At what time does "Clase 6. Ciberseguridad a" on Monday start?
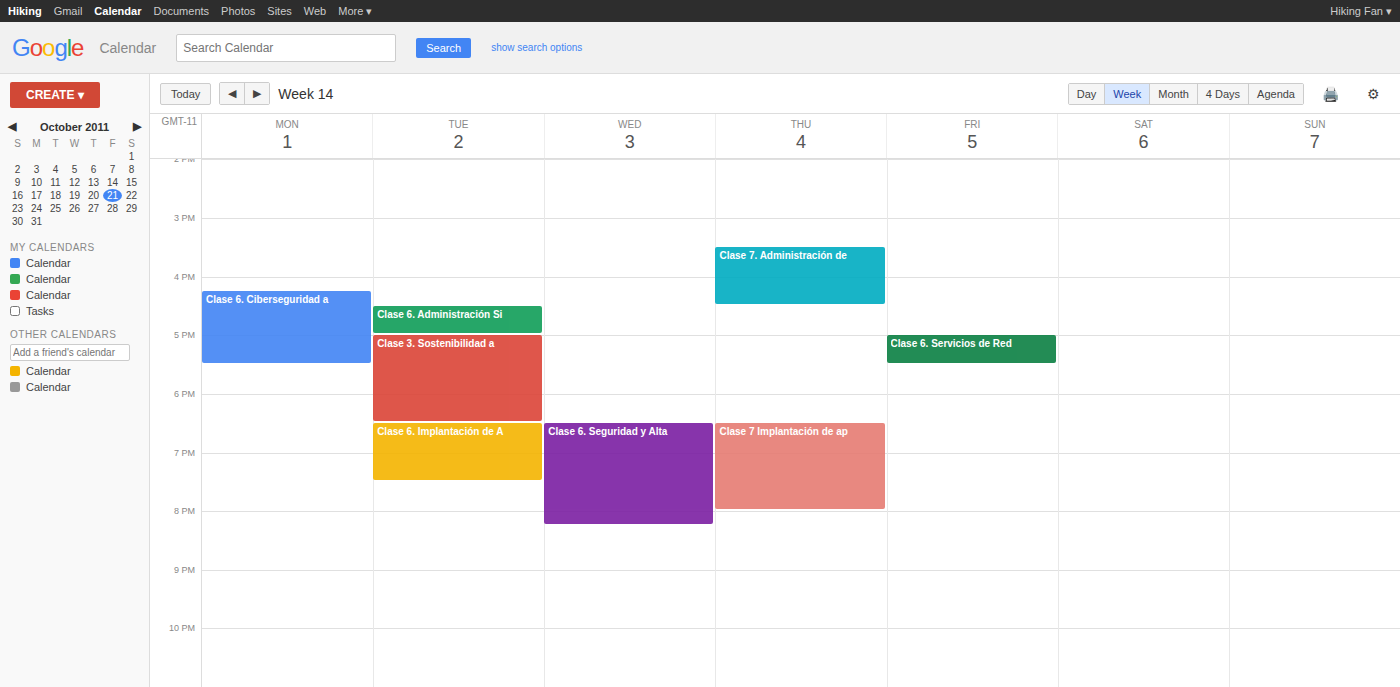
4:15 PM